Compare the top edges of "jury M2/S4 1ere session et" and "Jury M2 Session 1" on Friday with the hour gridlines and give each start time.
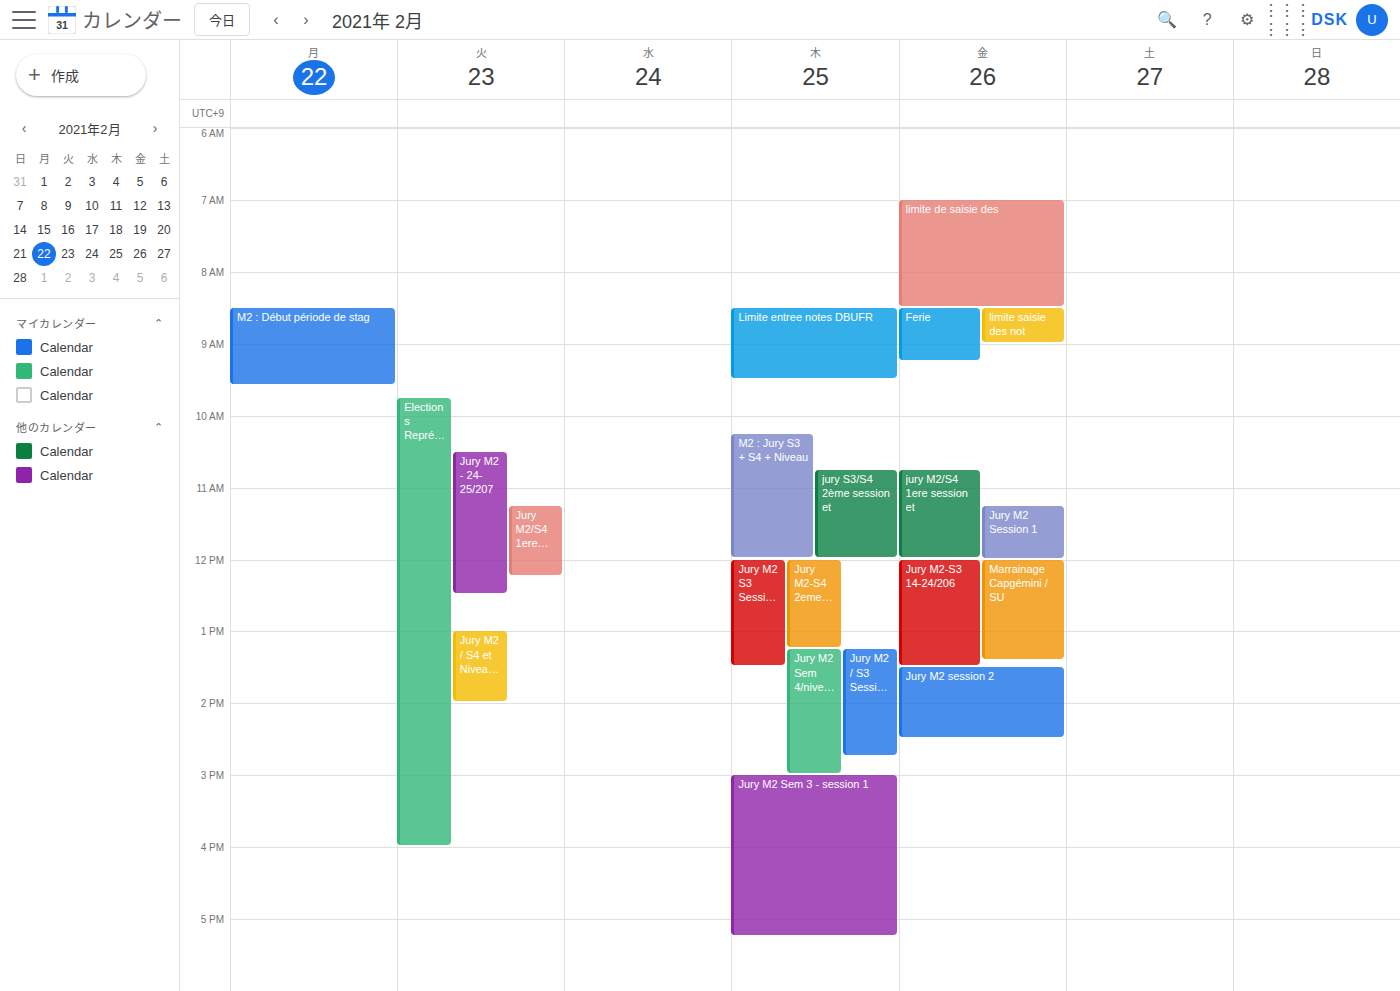
"jury M2/S4 1ere session et": 10:45 AM, neither: three quarters of the way from the 10 AM line to the 11 AM line. "Jury M2 Session 1": 11:15 AM, neither: a quarter of the way from the 11 AM line to the 12 PM line.